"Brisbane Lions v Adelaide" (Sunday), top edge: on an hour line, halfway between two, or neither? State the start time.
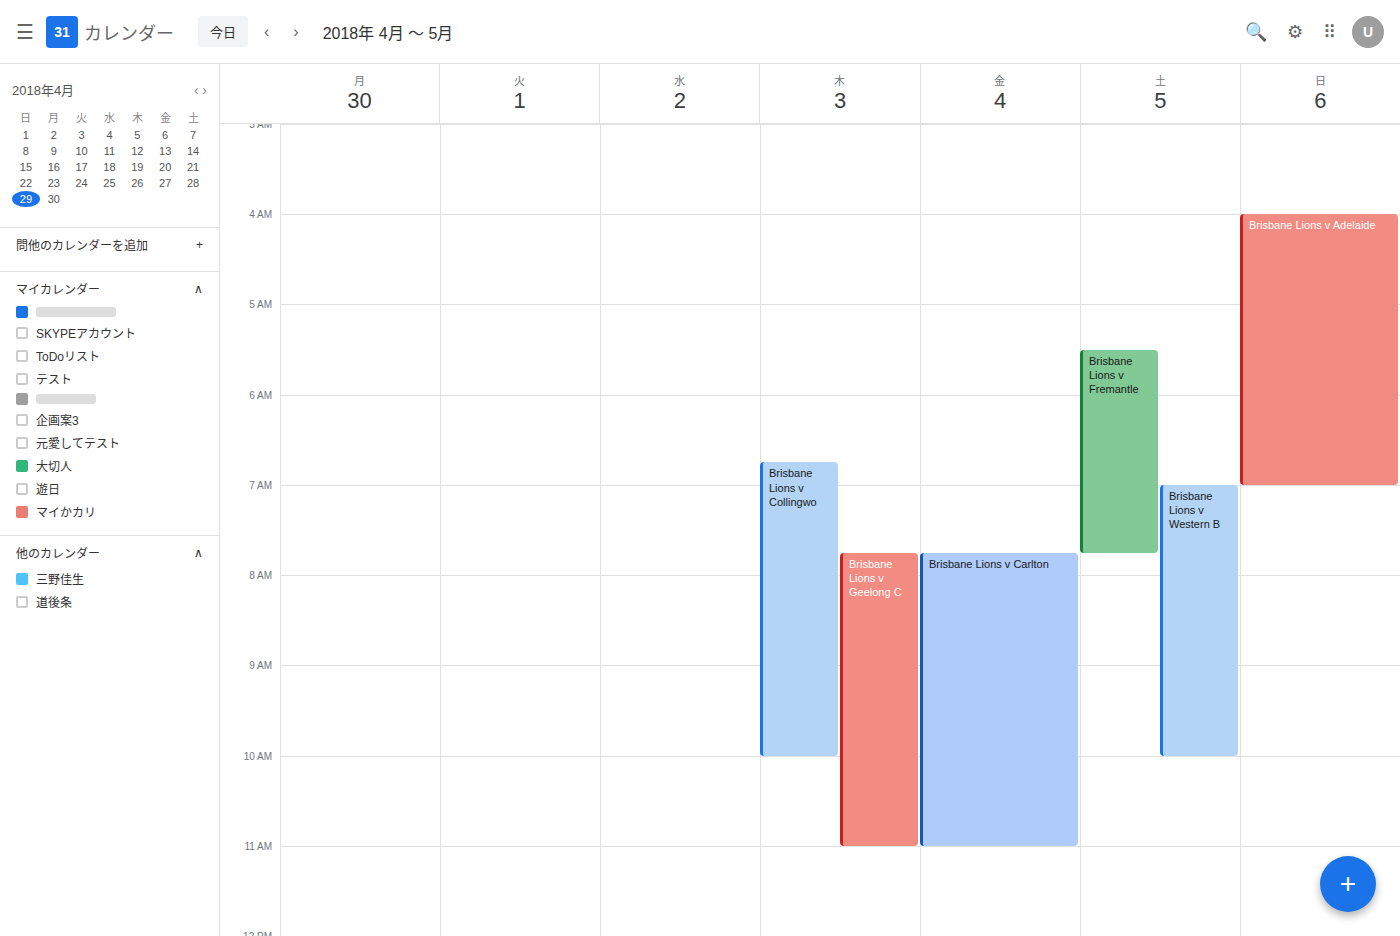
4:00 AM -- exactly on the 4 AM line.